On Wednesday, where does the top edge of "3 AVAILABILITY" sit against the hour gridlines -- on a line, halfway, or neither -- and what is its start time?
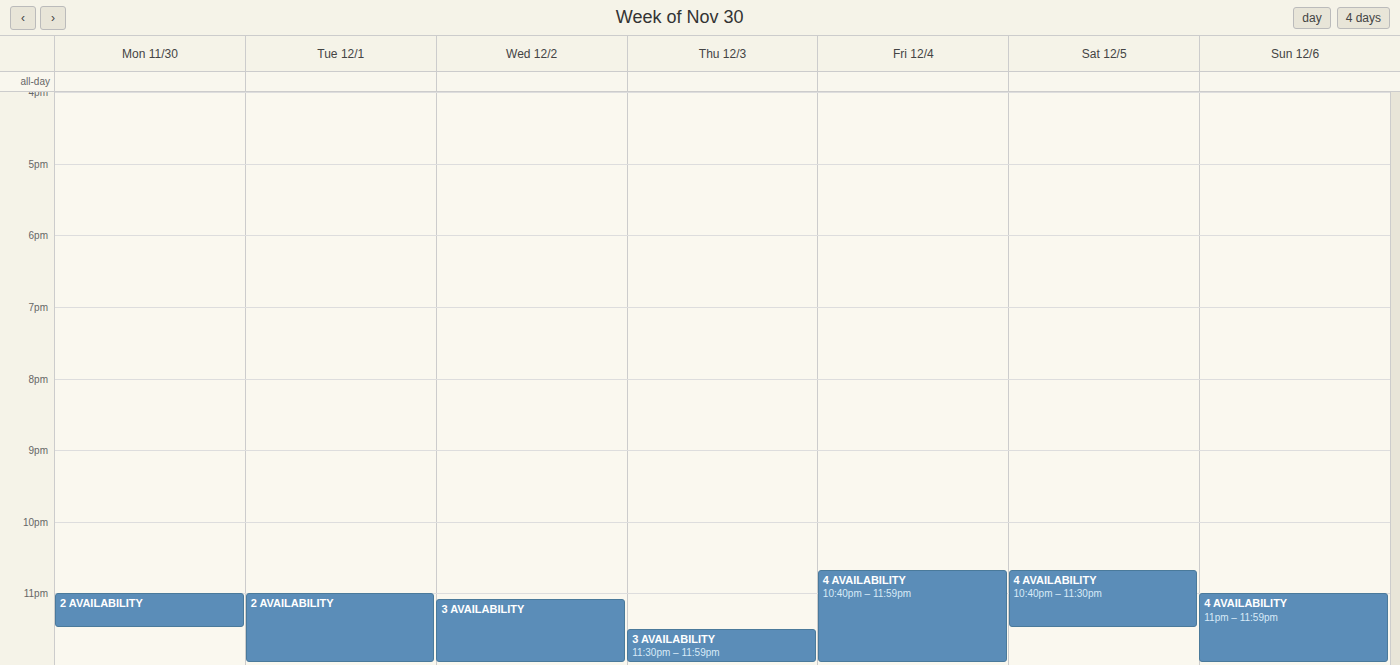
11:05 PM -- neither: 5 minutes below the 11 PM line and 55 minutes above the 12 AM line.